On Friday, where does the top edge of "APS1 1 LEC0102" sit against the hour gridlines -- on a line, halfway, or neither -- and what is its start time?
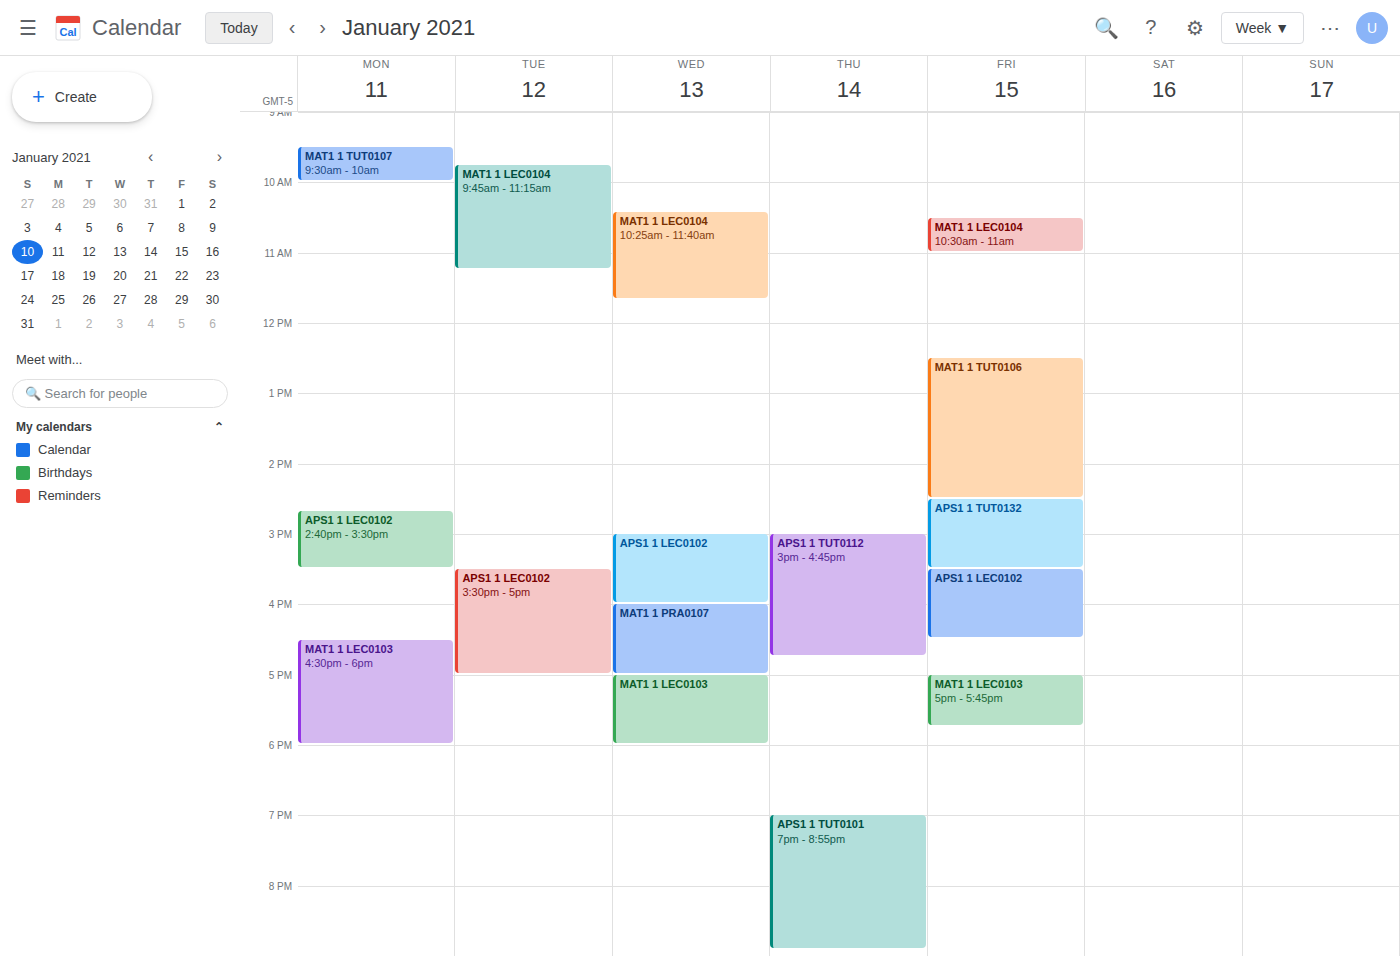
3:30 PM -- halfway between the 3 PM and 4 PM lines.